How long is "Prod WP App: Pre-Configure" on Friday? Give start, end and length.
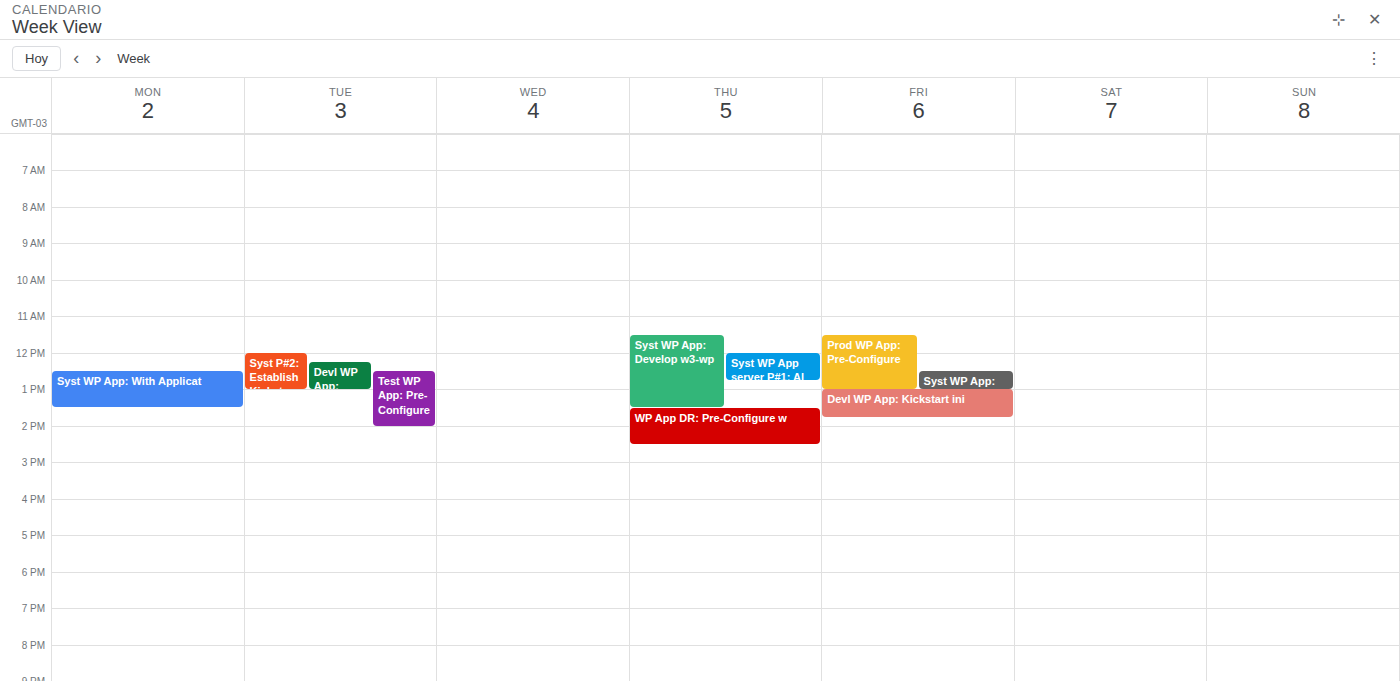
11:30 AM to 1:00 PM, 1 hour 30 minutes